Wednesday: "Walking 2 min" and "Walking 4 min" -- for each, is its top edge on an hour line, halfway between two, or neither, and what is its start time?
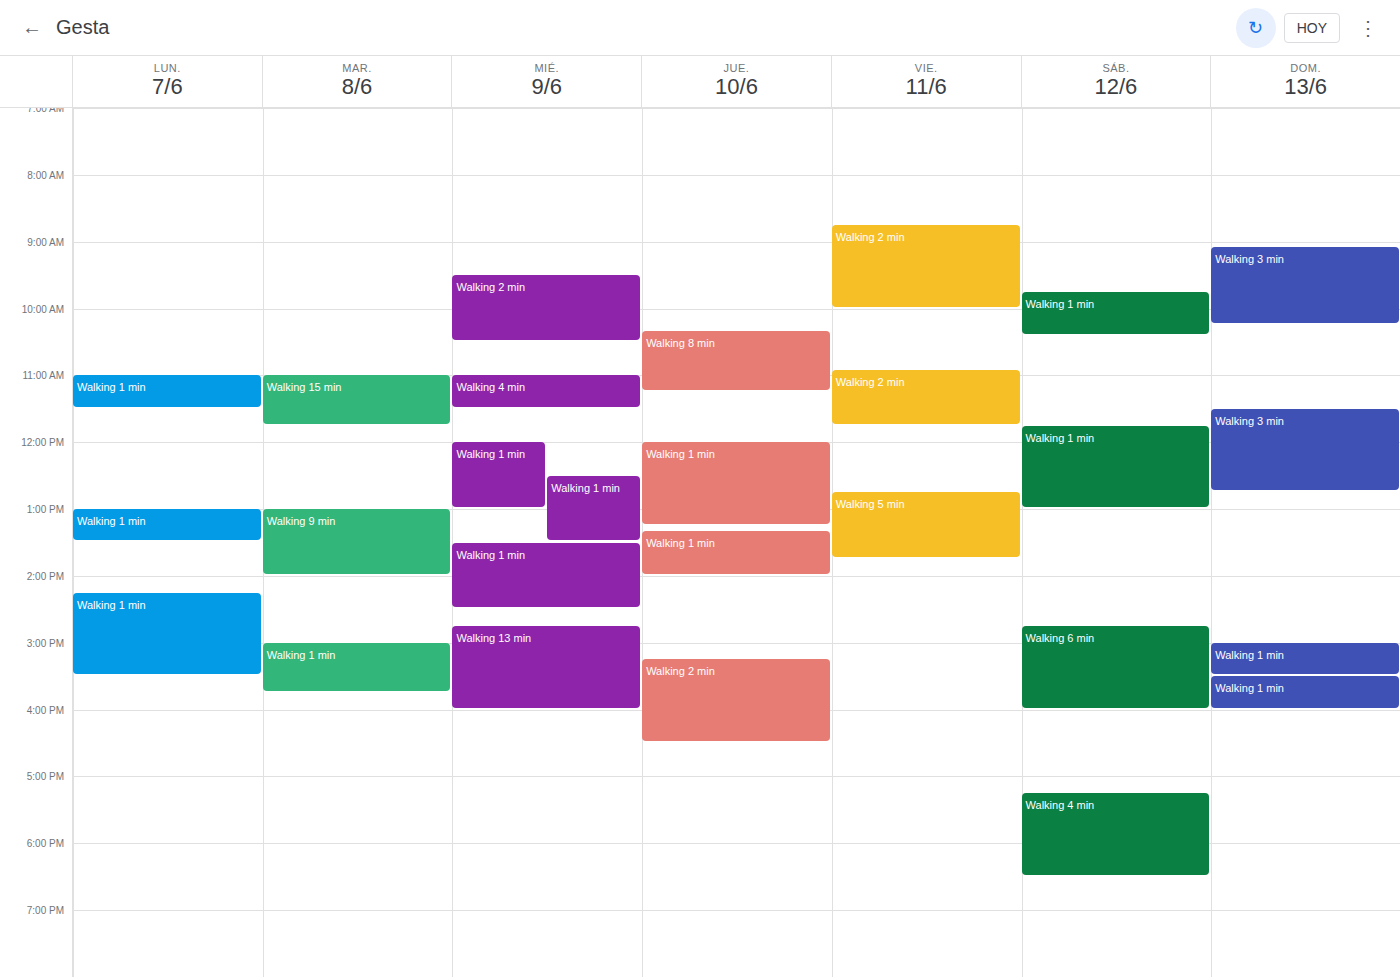
"Walking 2 min": 9:30 AM, halfway between the 9 AM and 10 AM lines. "Walking 4 min": 11:00 AM, exactly on the 11 AM line.